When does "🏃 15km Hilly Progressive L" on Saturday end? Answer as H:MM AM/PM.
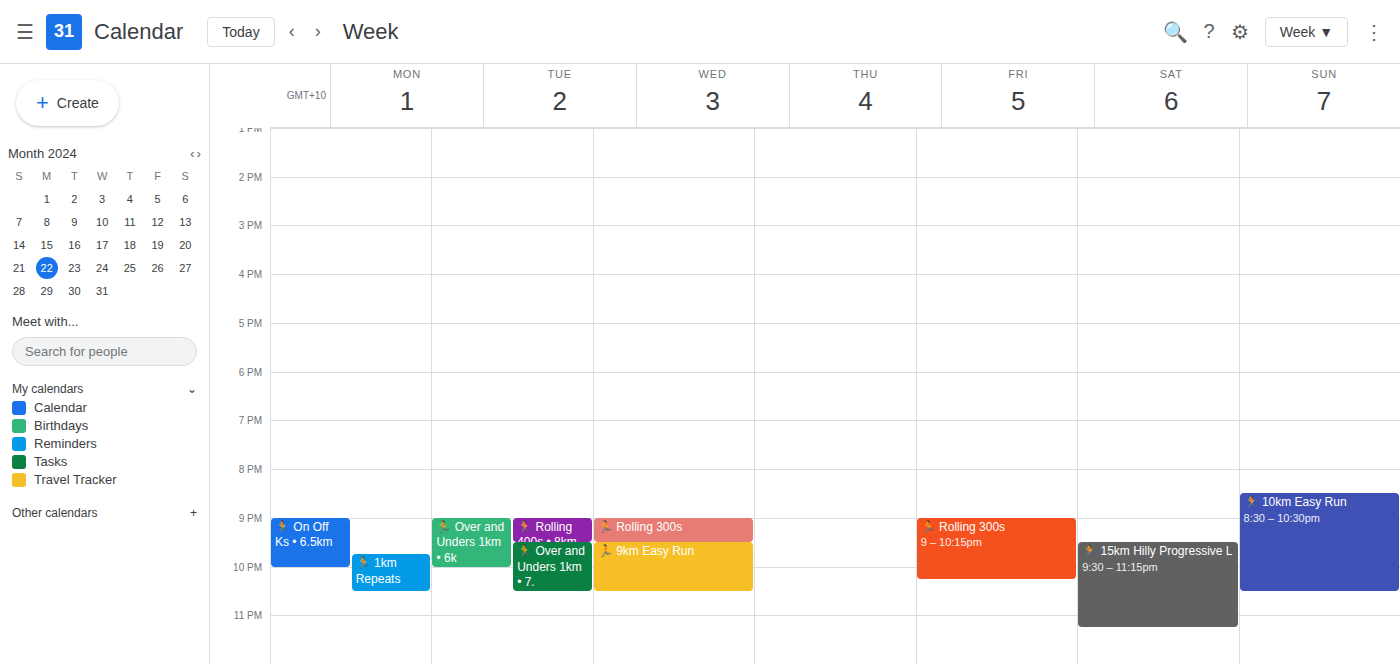
11:15 PM